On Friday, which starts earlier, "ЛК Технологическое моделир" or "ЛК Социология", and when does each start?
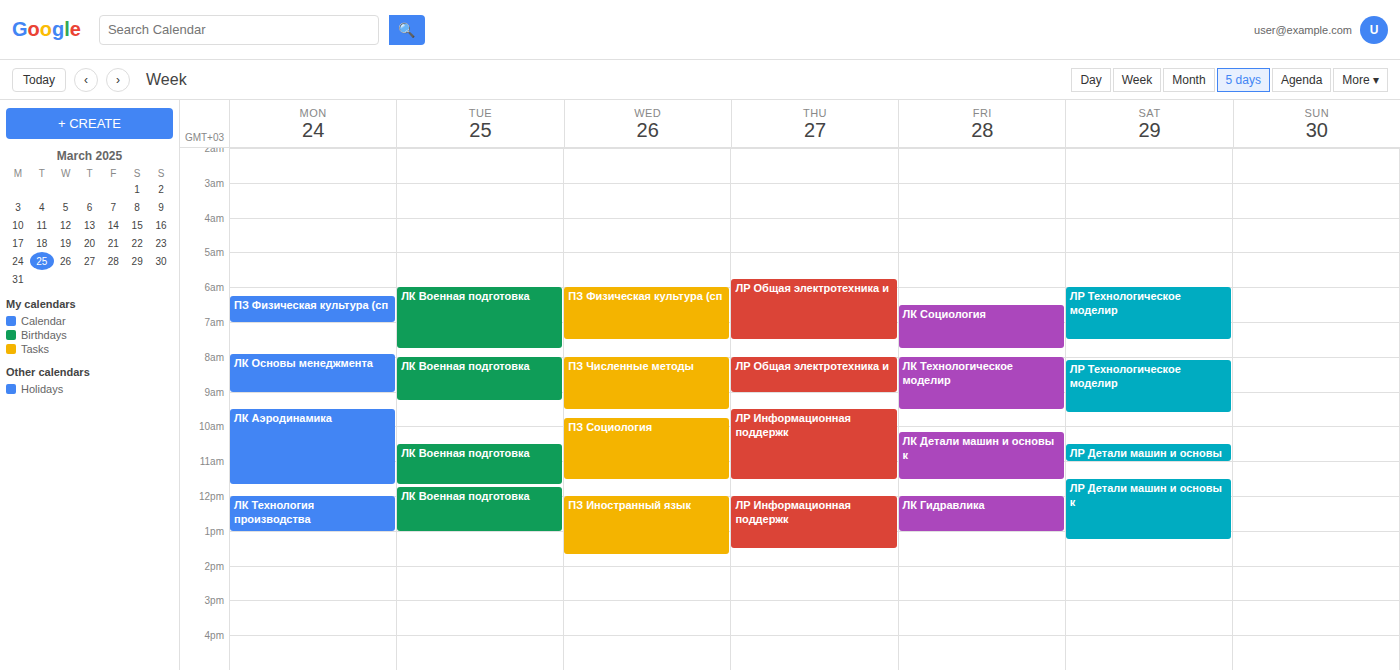
"ЛК Социология" 6:30 AM; "ЛК Технологическое моделир" 8:00 AM.